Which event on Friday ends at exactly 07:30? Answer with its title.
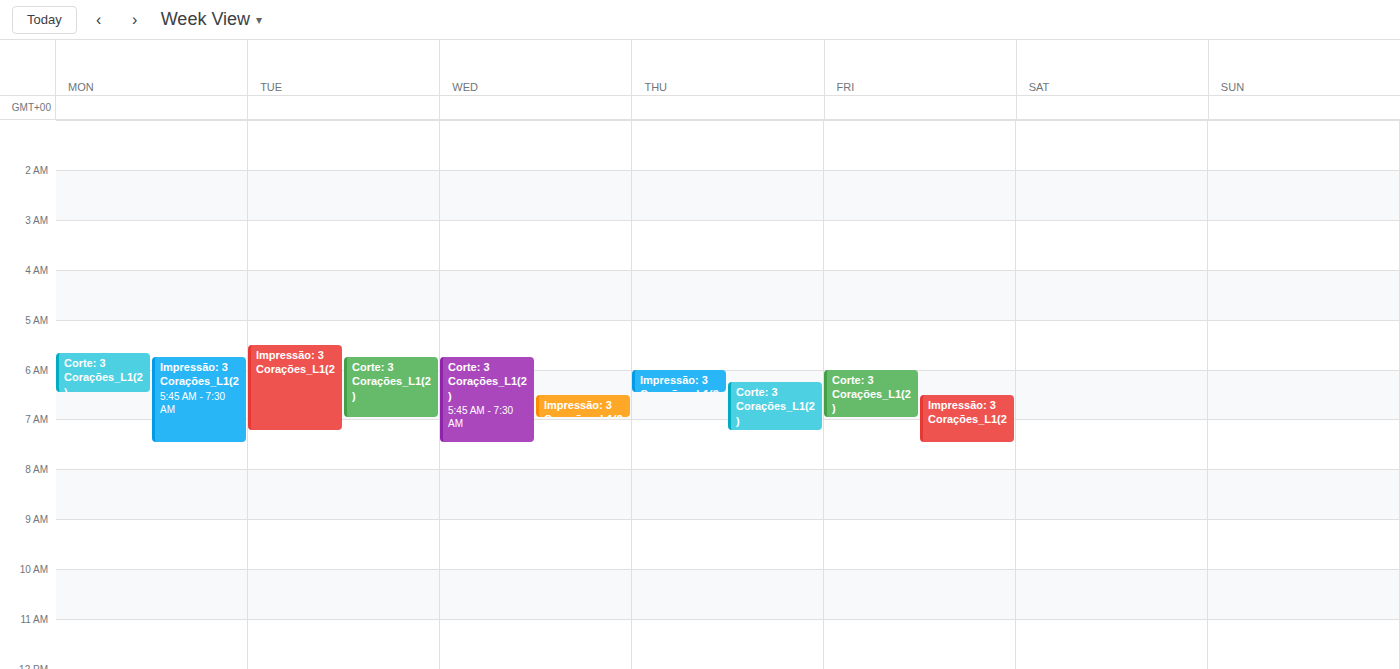
"Impressão: 3 Corações_L1(2"